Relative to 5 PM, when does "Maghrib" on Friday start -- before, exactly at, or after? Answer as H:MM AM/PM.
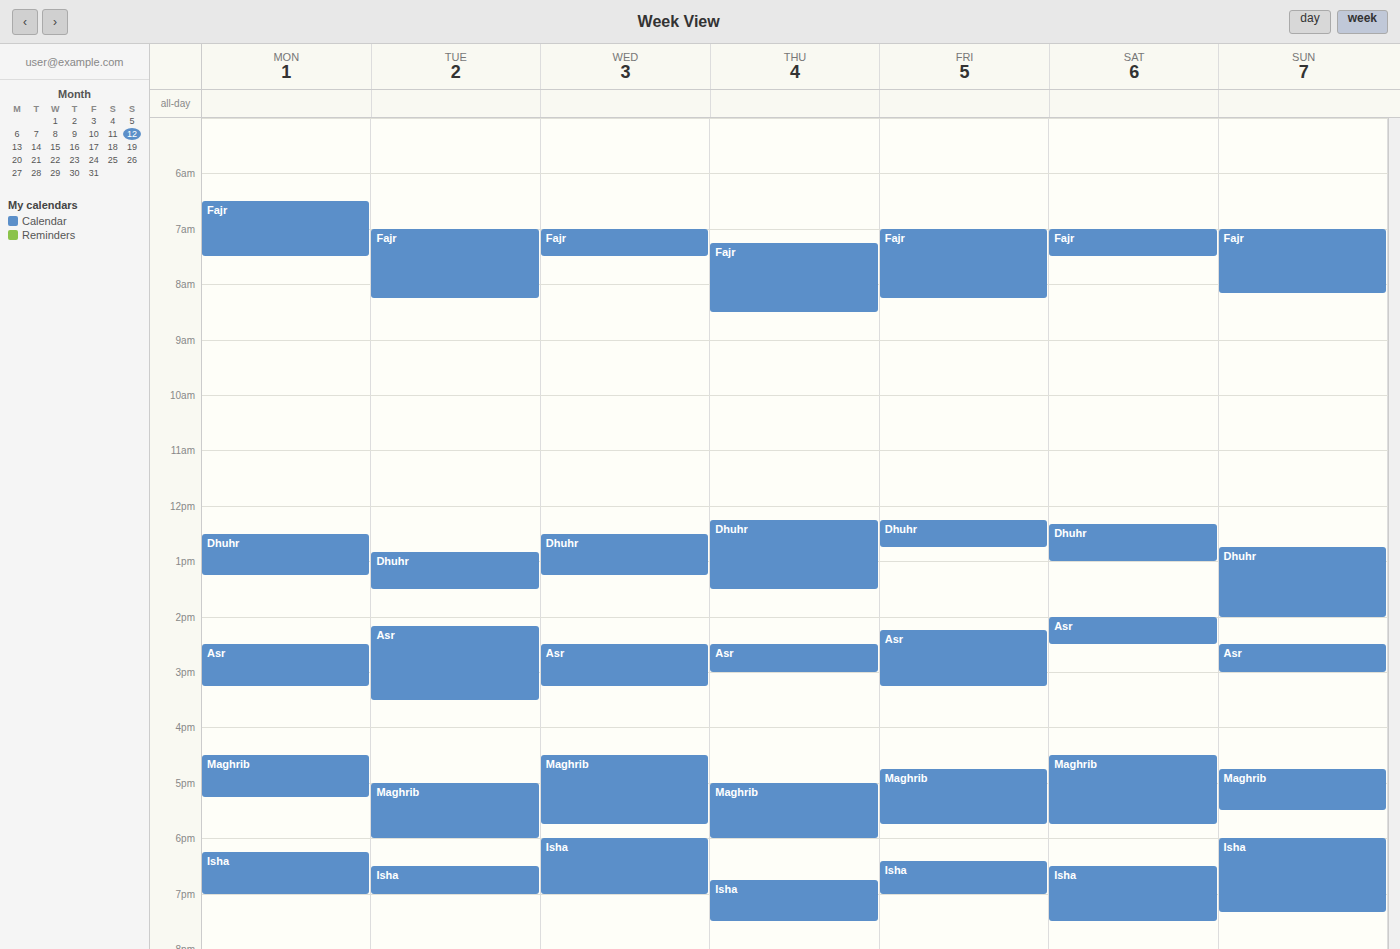
4:45 PM -- before 5 PM, 15 minutes above the 5 PM line.